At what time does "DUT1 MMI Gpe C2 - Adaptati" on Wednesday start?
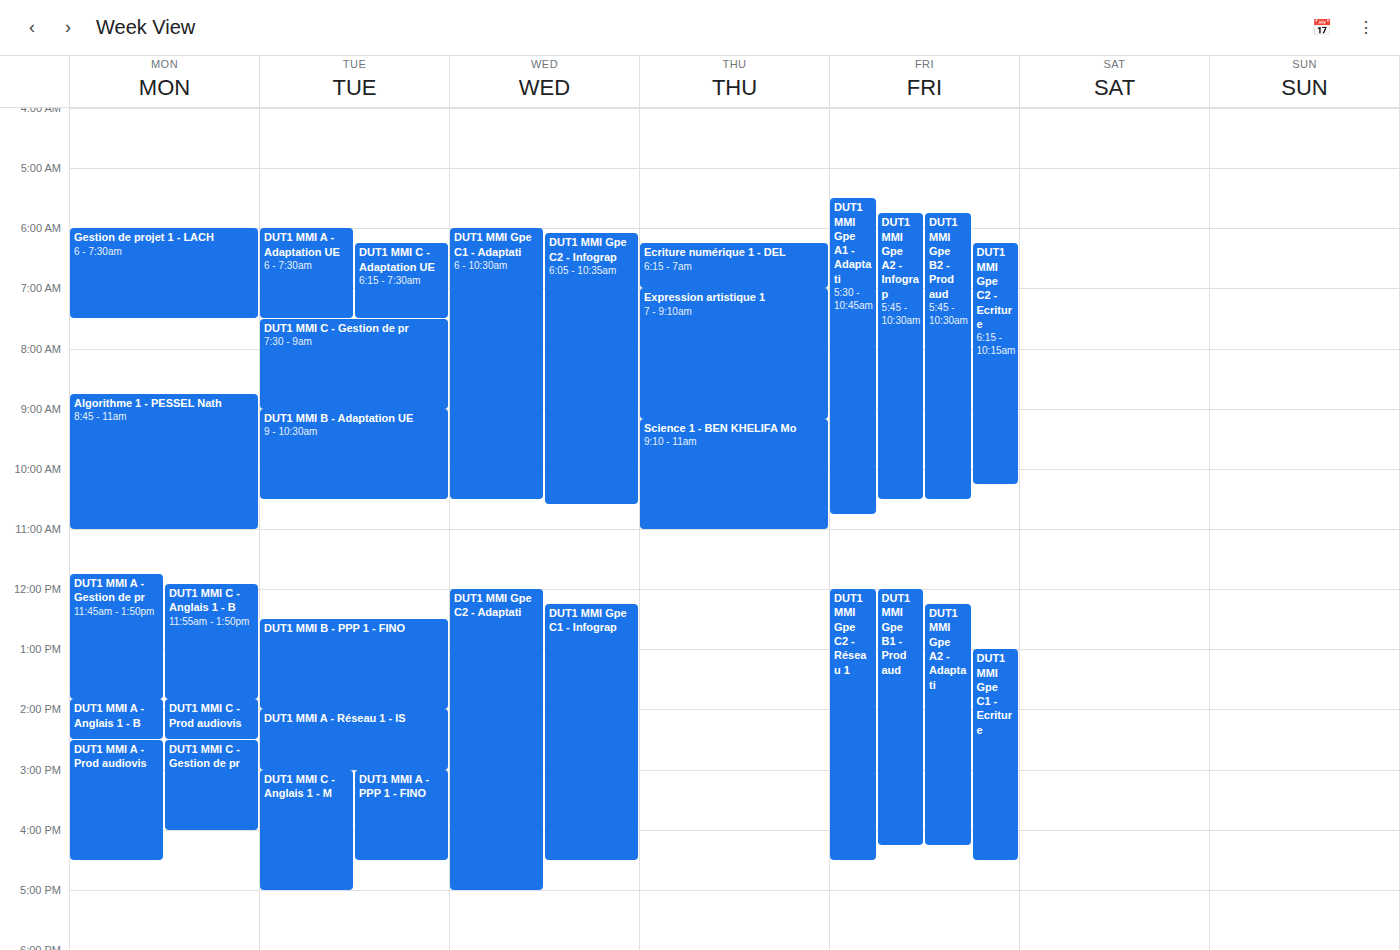
12:00 PM